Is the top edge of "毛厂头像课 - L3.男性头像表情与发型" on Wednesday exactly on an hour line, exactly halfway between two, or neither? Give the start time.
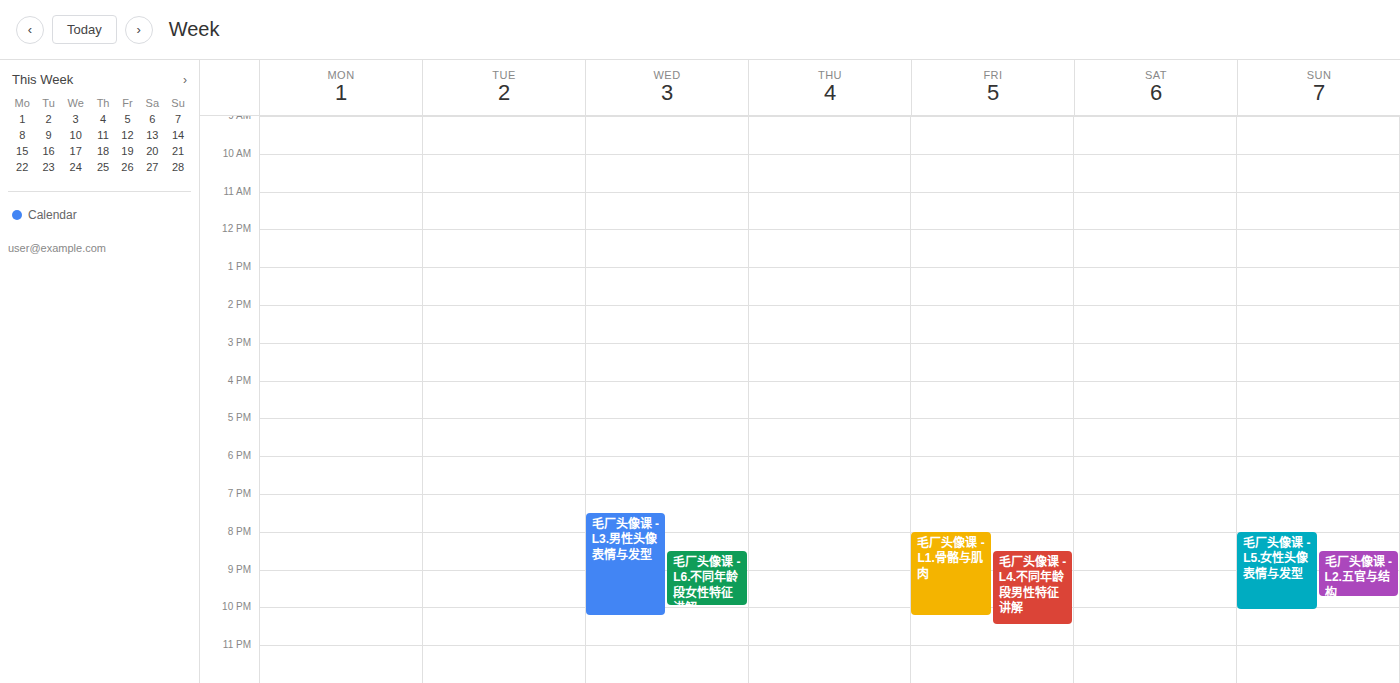
7:30 PM -- halfway between the 7 PM and 8 PM lines.